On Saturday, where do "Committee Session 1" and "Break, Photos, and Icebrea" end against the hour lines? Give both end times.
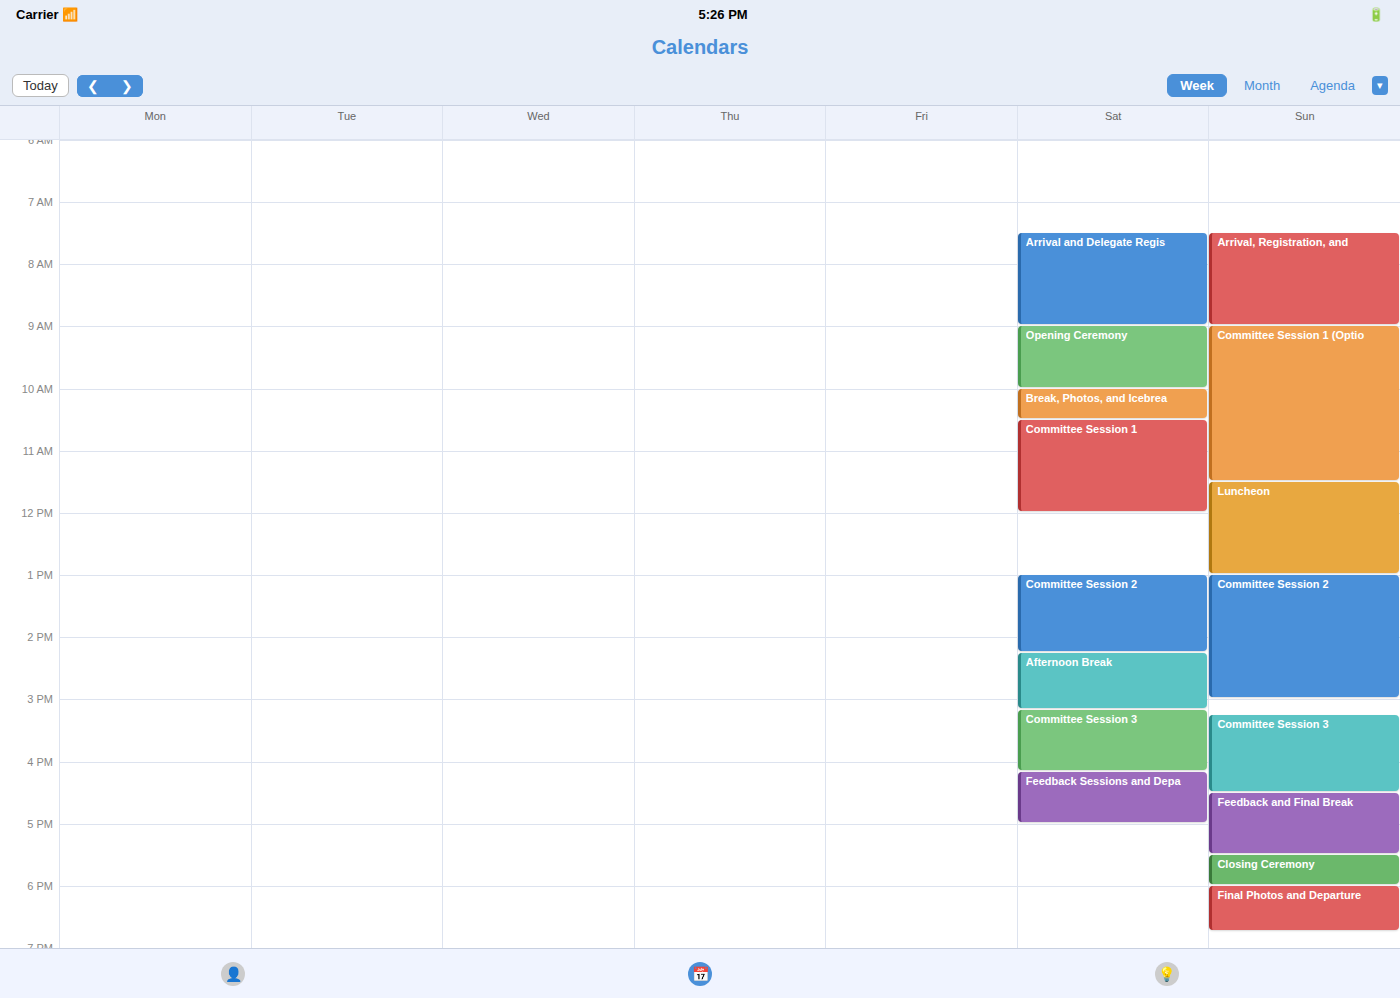
"Committee Session 1": 12:00 PM, exactly on the 12 PM line. "Break, Photos, and Icebrea": 10:30 AM, halfway between the 10 AM and 11 AM lines.